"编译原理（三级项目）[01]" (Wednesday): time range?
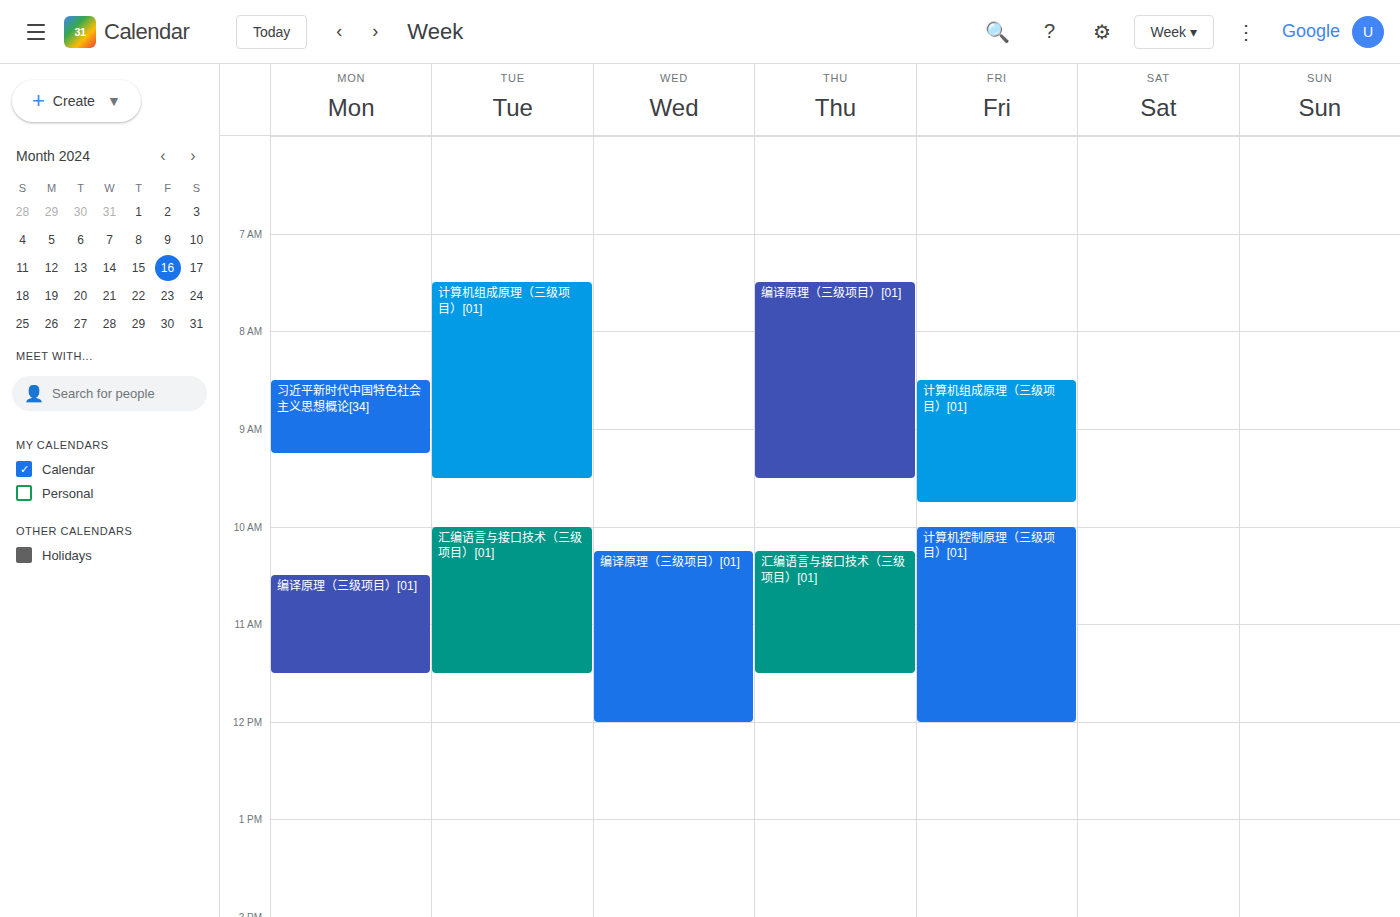
10:15 to 12:00